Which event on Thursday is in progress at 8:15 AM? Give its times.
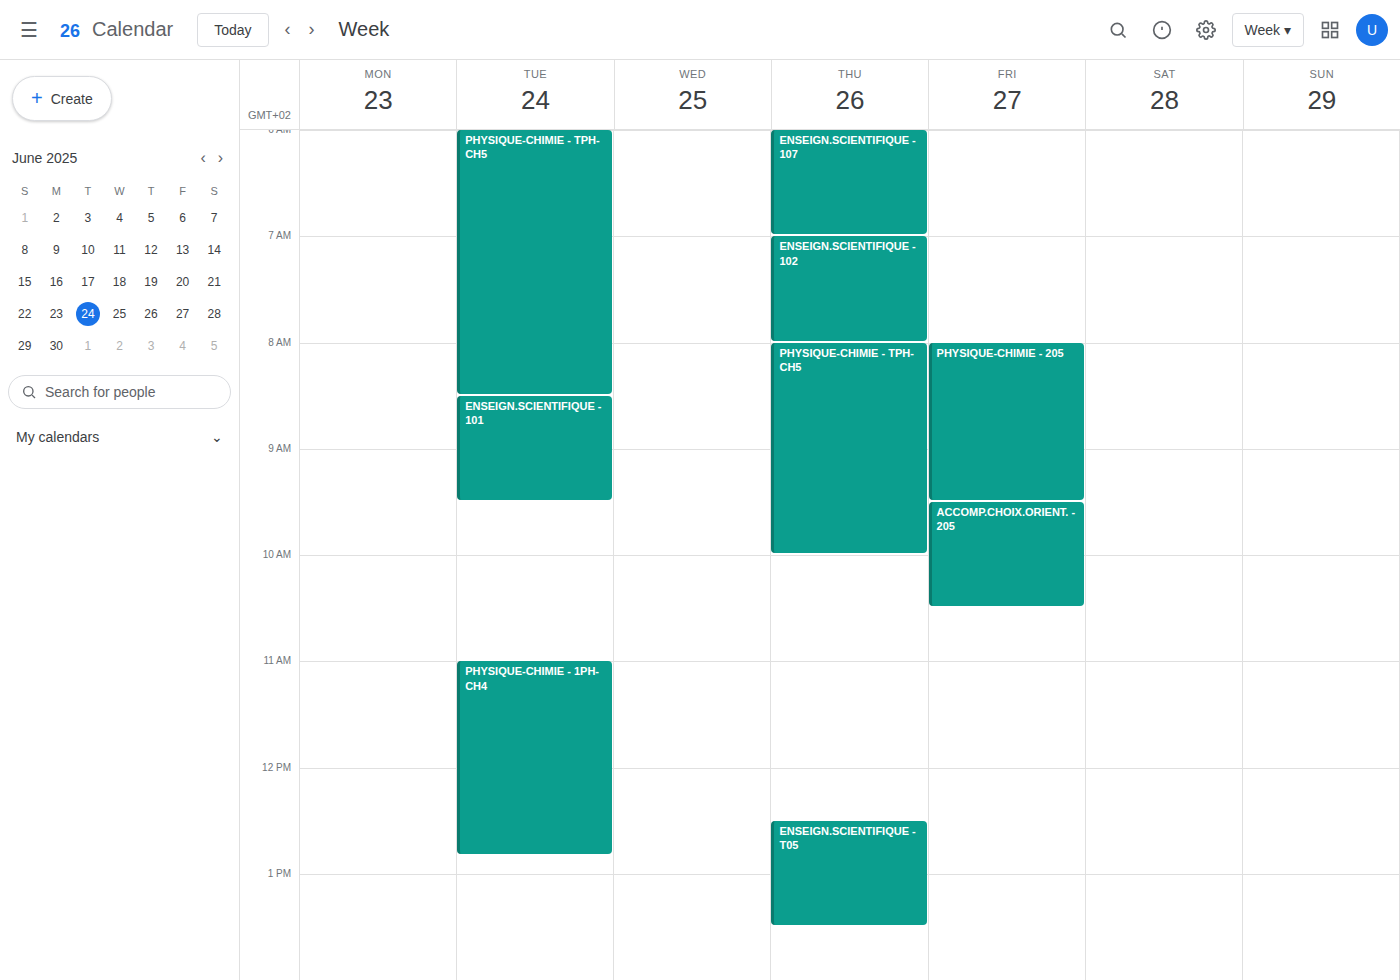
"PHYSIQUE-CHIMIE - TPH-CH5", 8:00 AM to 10:00 AM